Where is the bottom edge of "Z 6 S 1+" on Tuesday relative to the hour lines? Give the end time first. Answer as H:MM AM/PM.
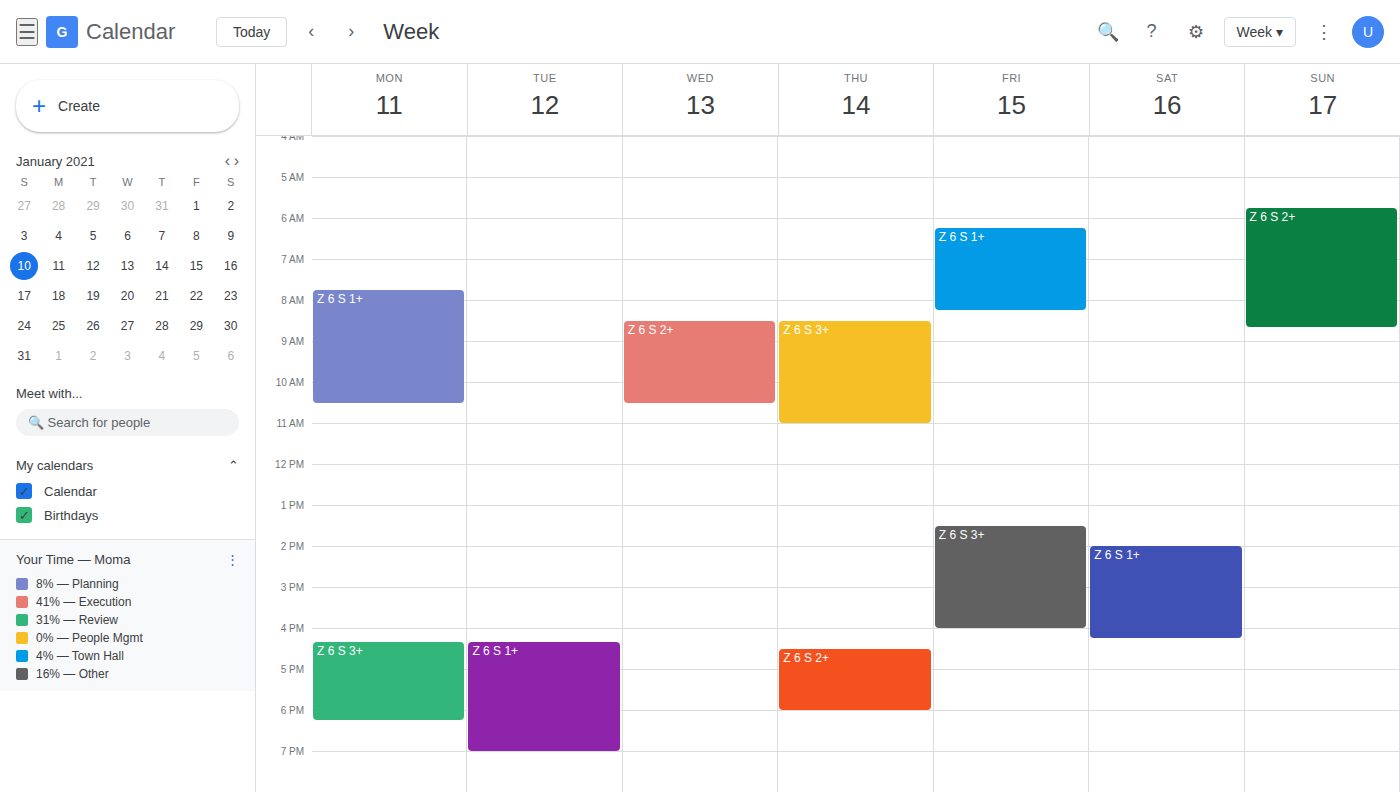
7:00 PM -- exactly on the 7 PM line.